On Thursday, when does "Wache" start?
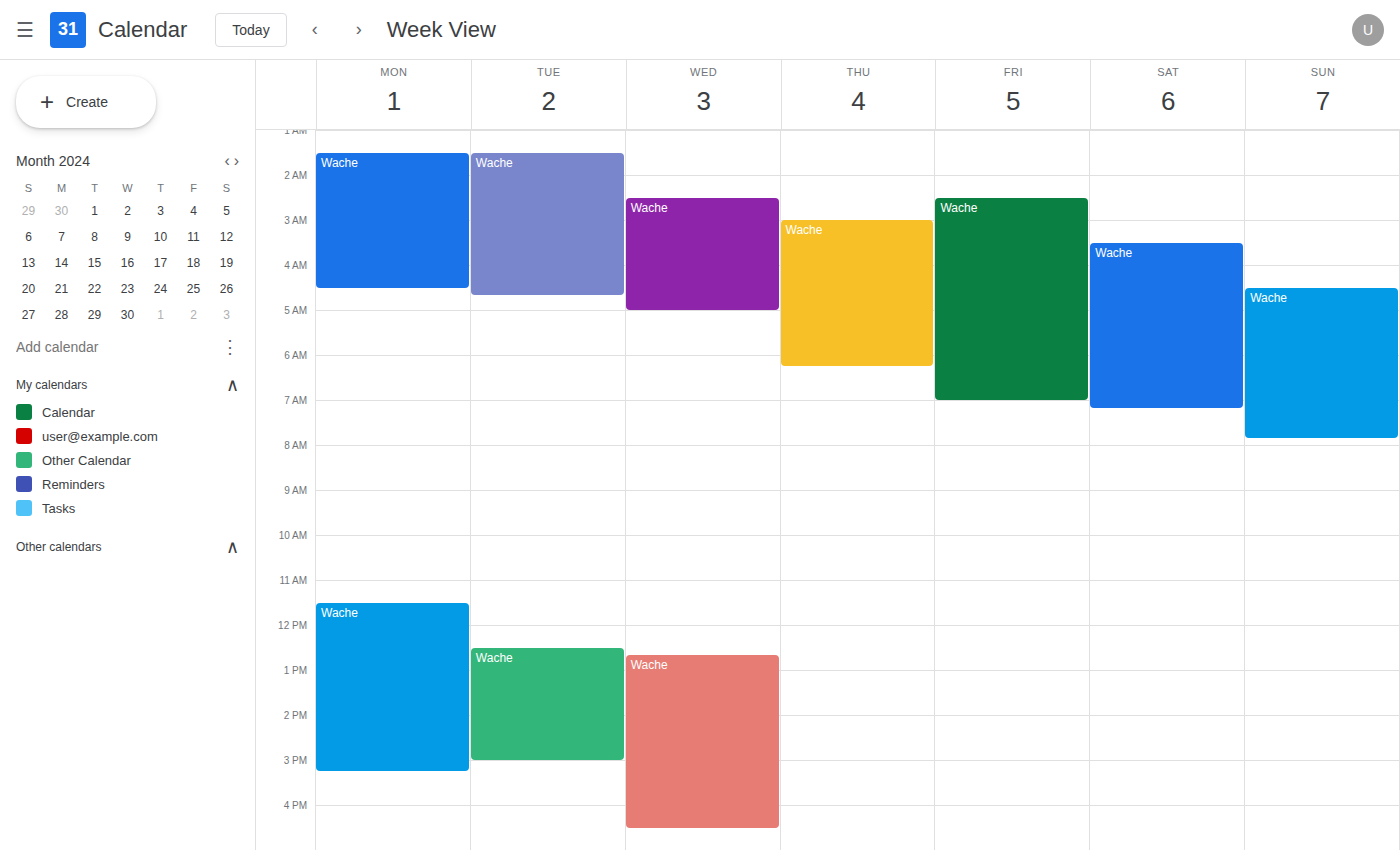
3:00 AM